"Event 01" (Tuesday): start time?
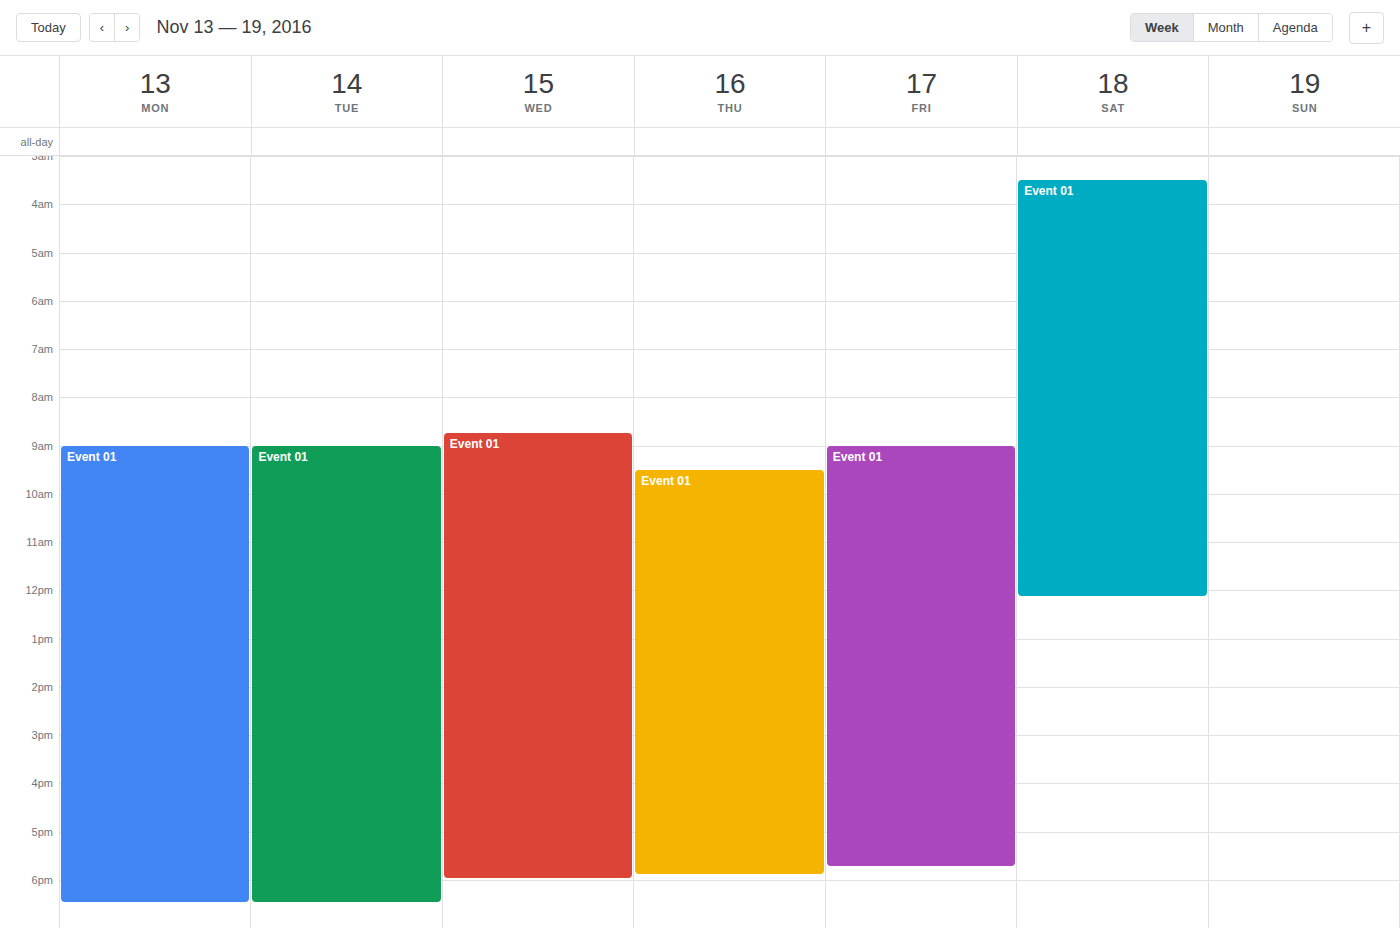
9:00 AM